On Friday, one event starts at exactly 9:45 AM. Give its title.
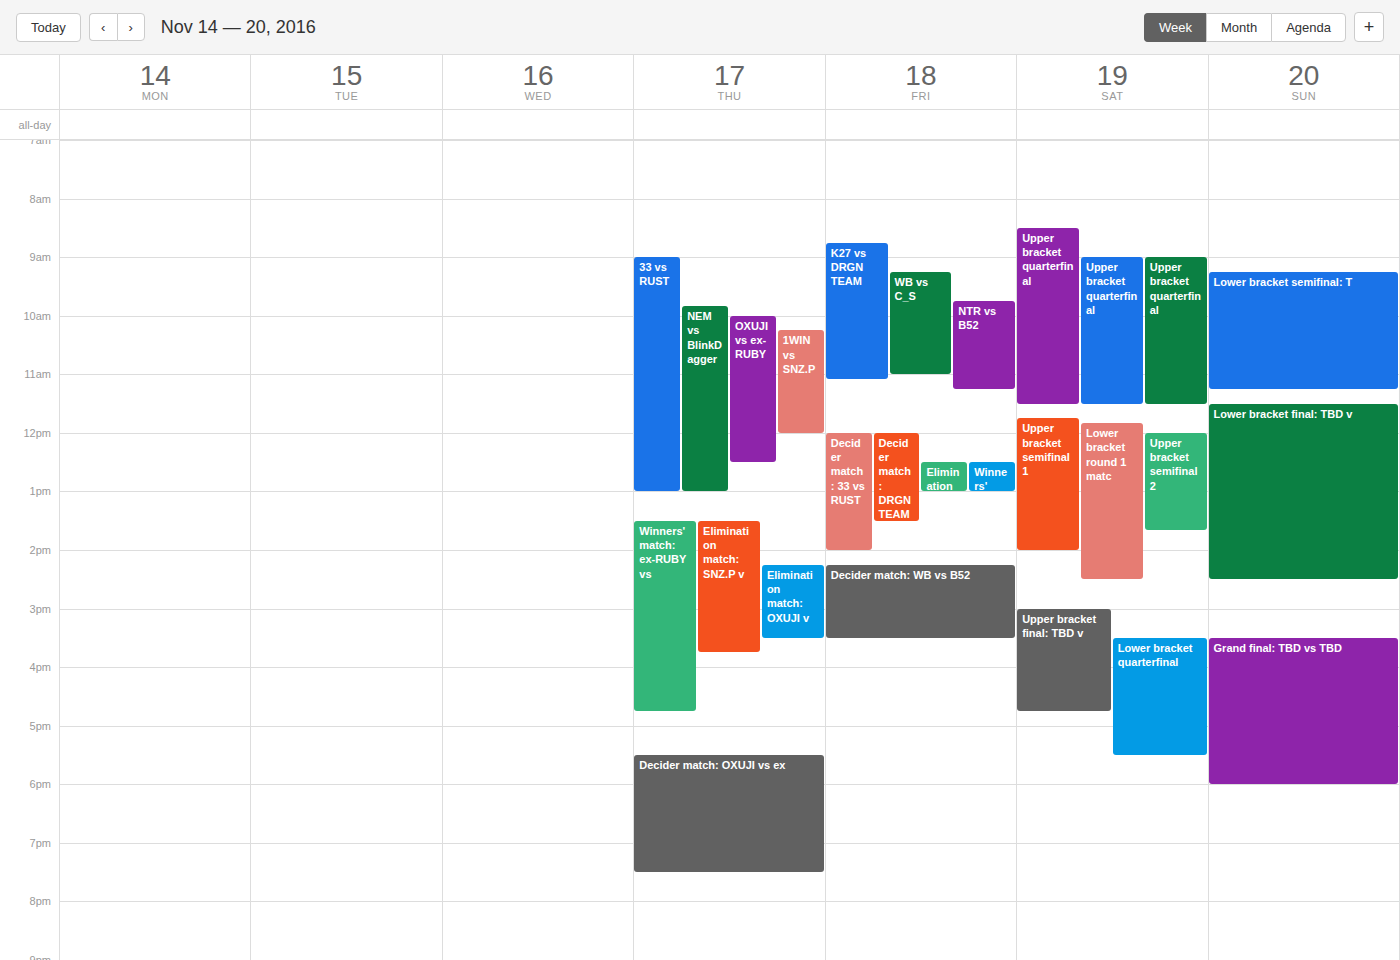
"NTR vs B52"